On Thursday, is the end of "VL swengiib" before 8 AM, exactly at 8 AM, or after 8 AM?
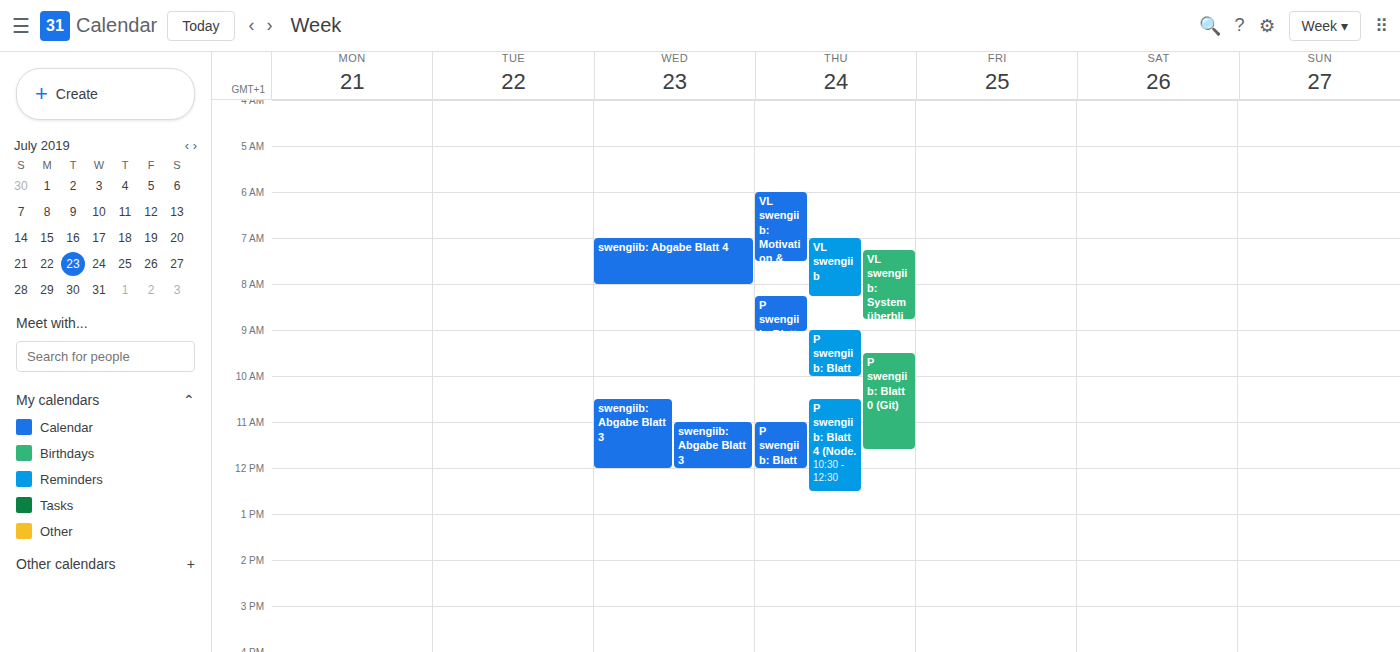
8:15 AM -- after 8 AM, 15 minutes below the 8 AM line.